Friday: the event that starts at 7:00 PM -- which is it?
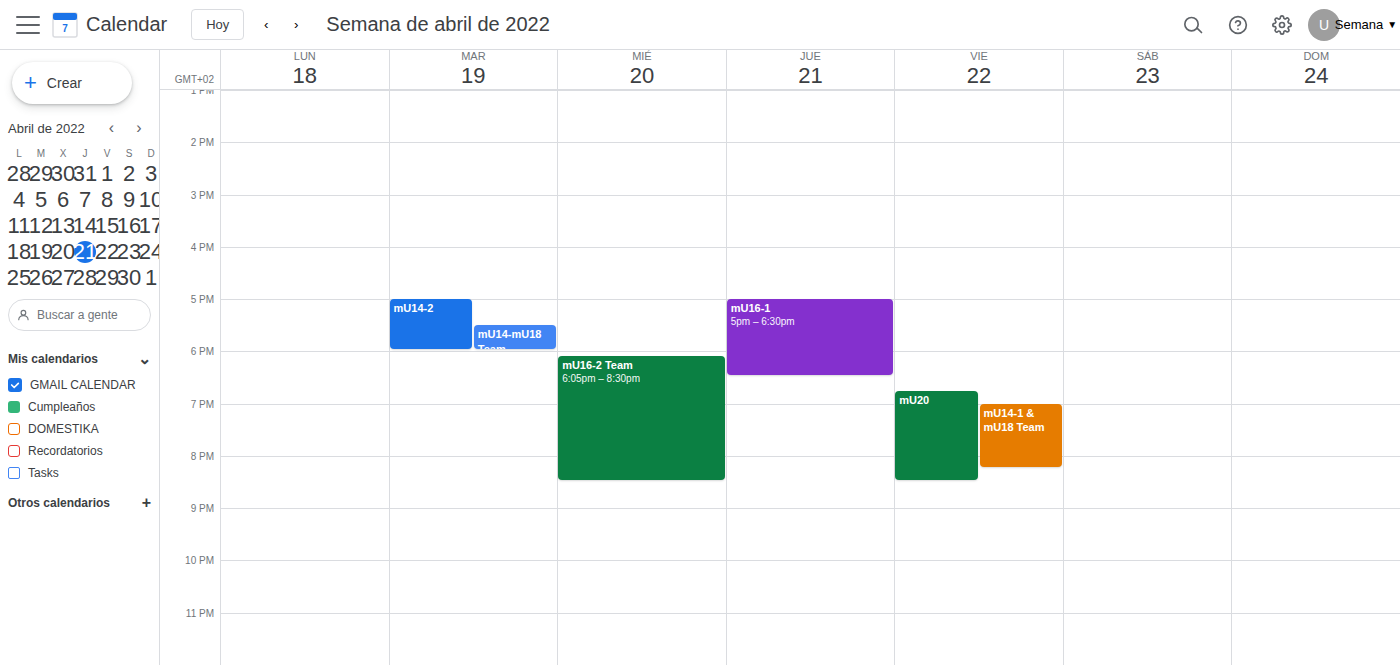
"mU14-1 & mU18 Team"